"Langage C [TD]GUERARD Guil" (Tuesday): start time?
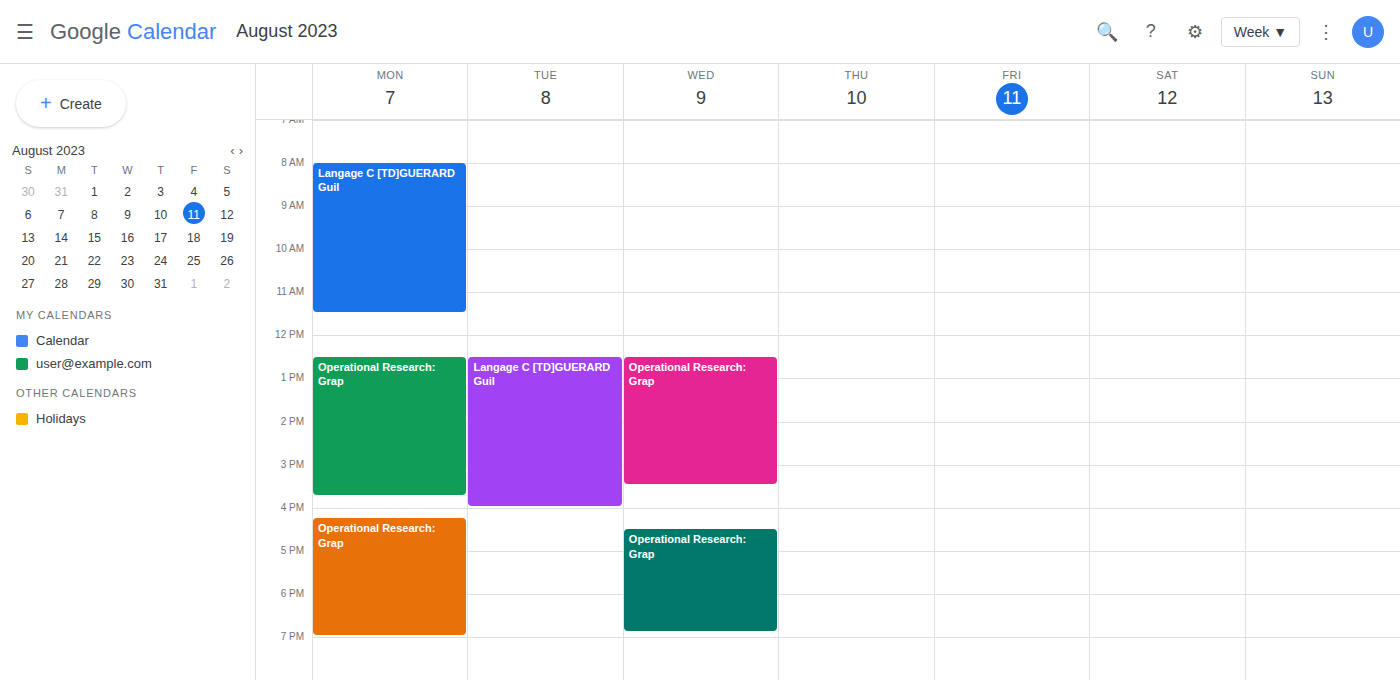
12:30 PM